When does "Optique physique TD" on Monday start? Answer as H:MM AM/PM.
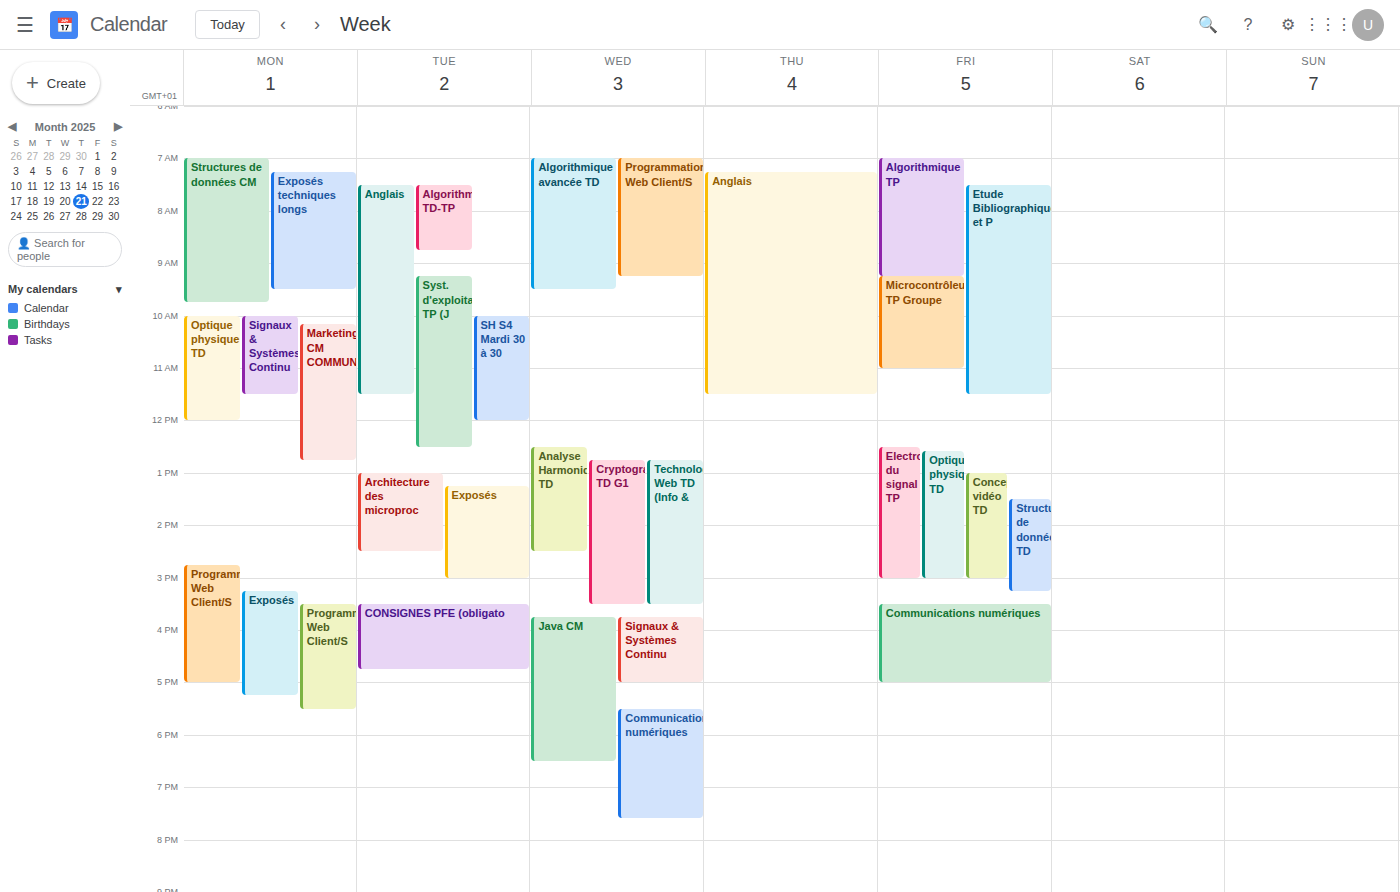
10:00 AM